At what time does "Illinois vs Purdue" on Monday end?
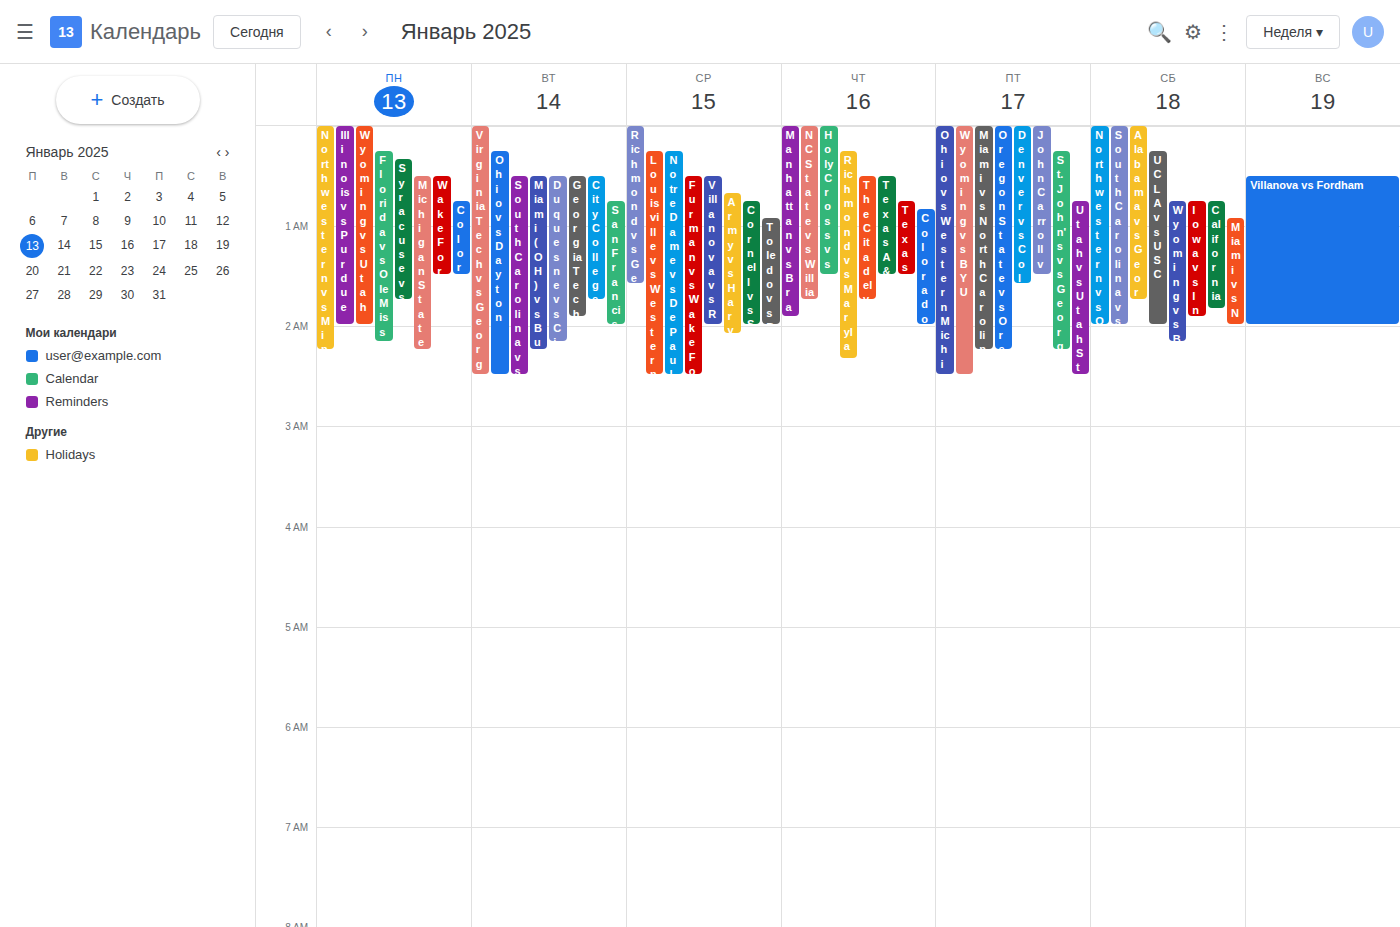
2:00 AM